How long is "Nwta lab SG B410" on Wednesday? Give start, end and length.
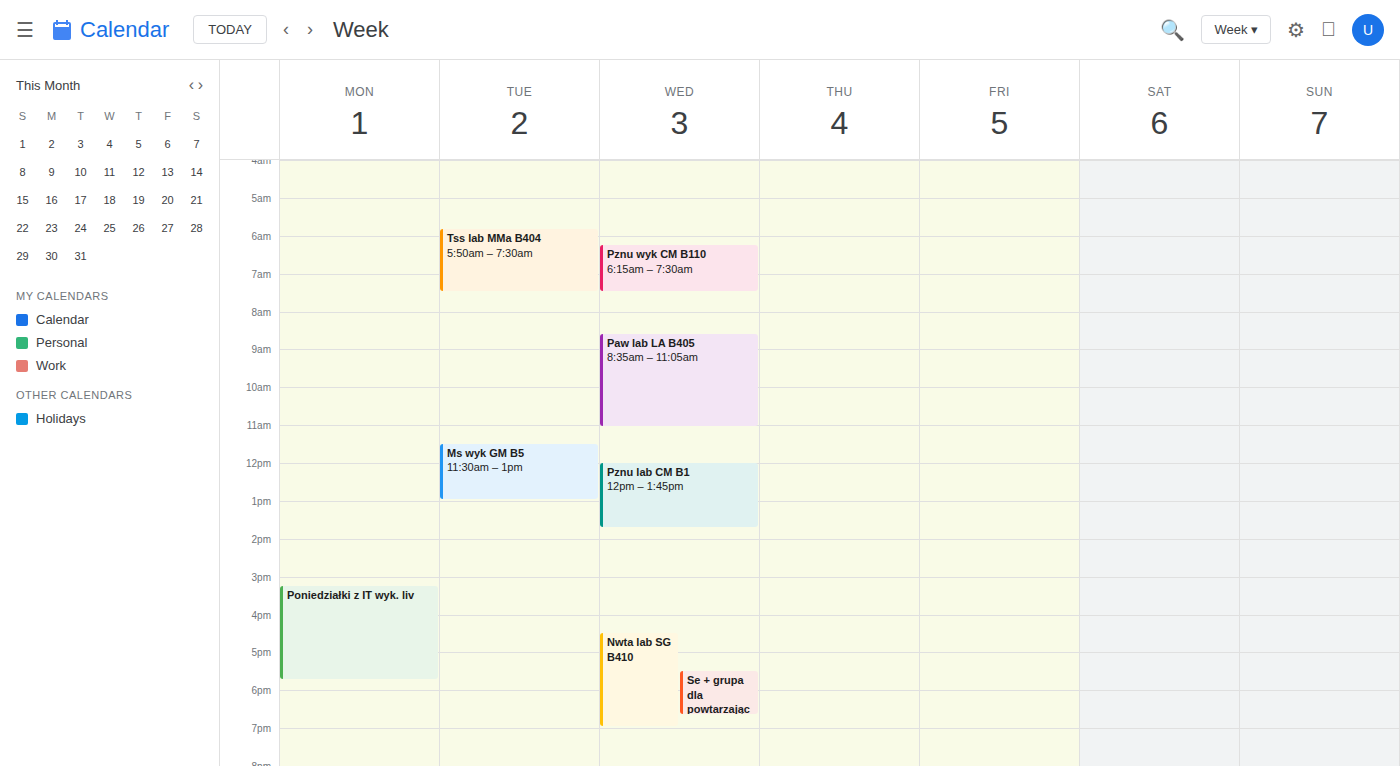
4:30 PM to 7:00 PM, 2 hours 30 minutes